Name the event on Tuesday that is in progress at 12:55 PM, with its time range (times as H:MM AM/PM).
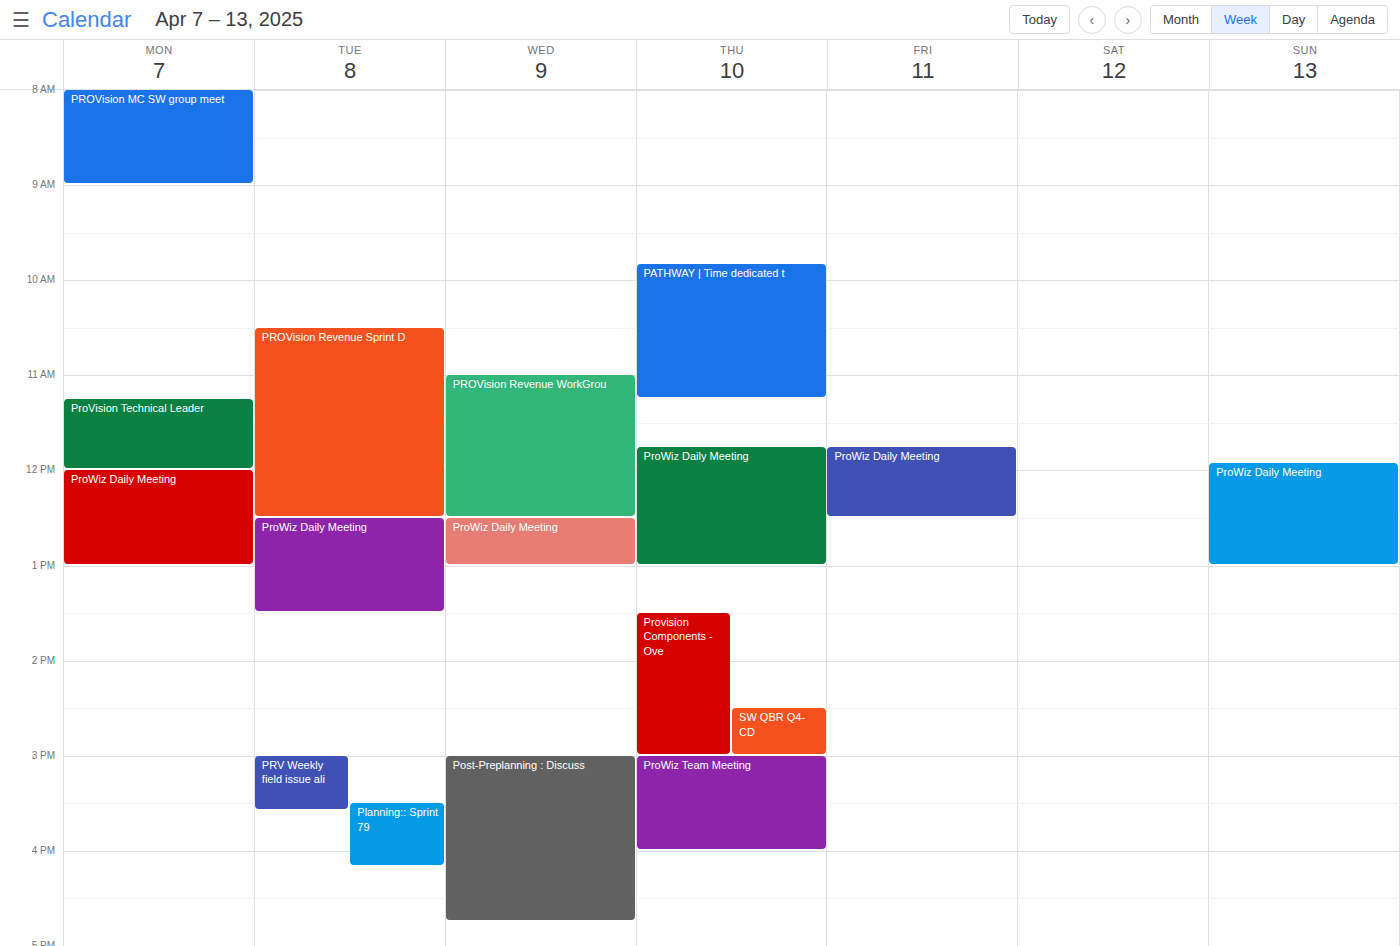
"ProWiz Daily Meeting", 12:30 PM to 1:30 PM